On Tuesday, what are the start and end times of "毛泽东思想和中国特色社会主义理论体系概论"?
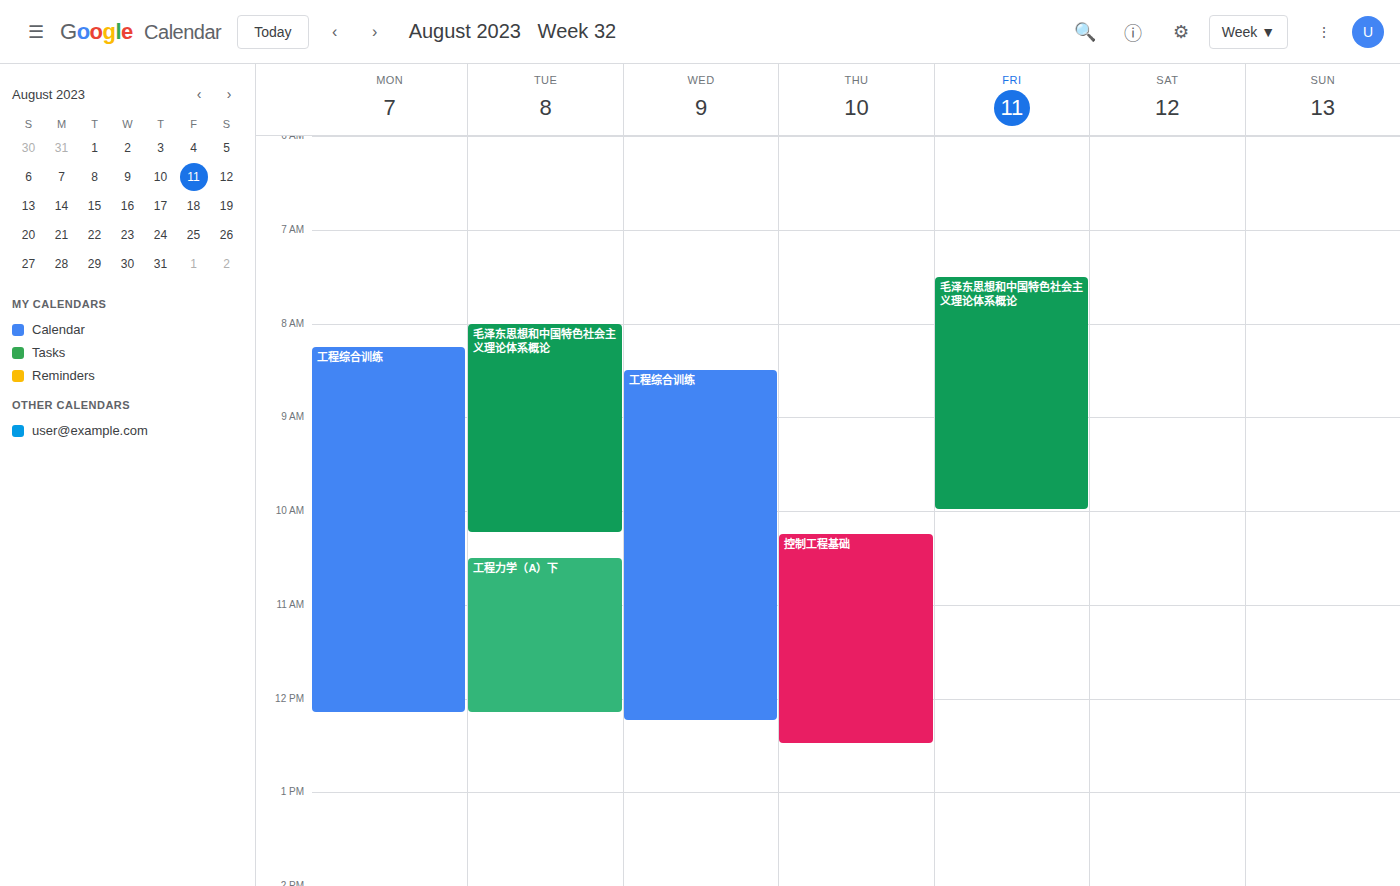
8:00 AM to 10:15 AM